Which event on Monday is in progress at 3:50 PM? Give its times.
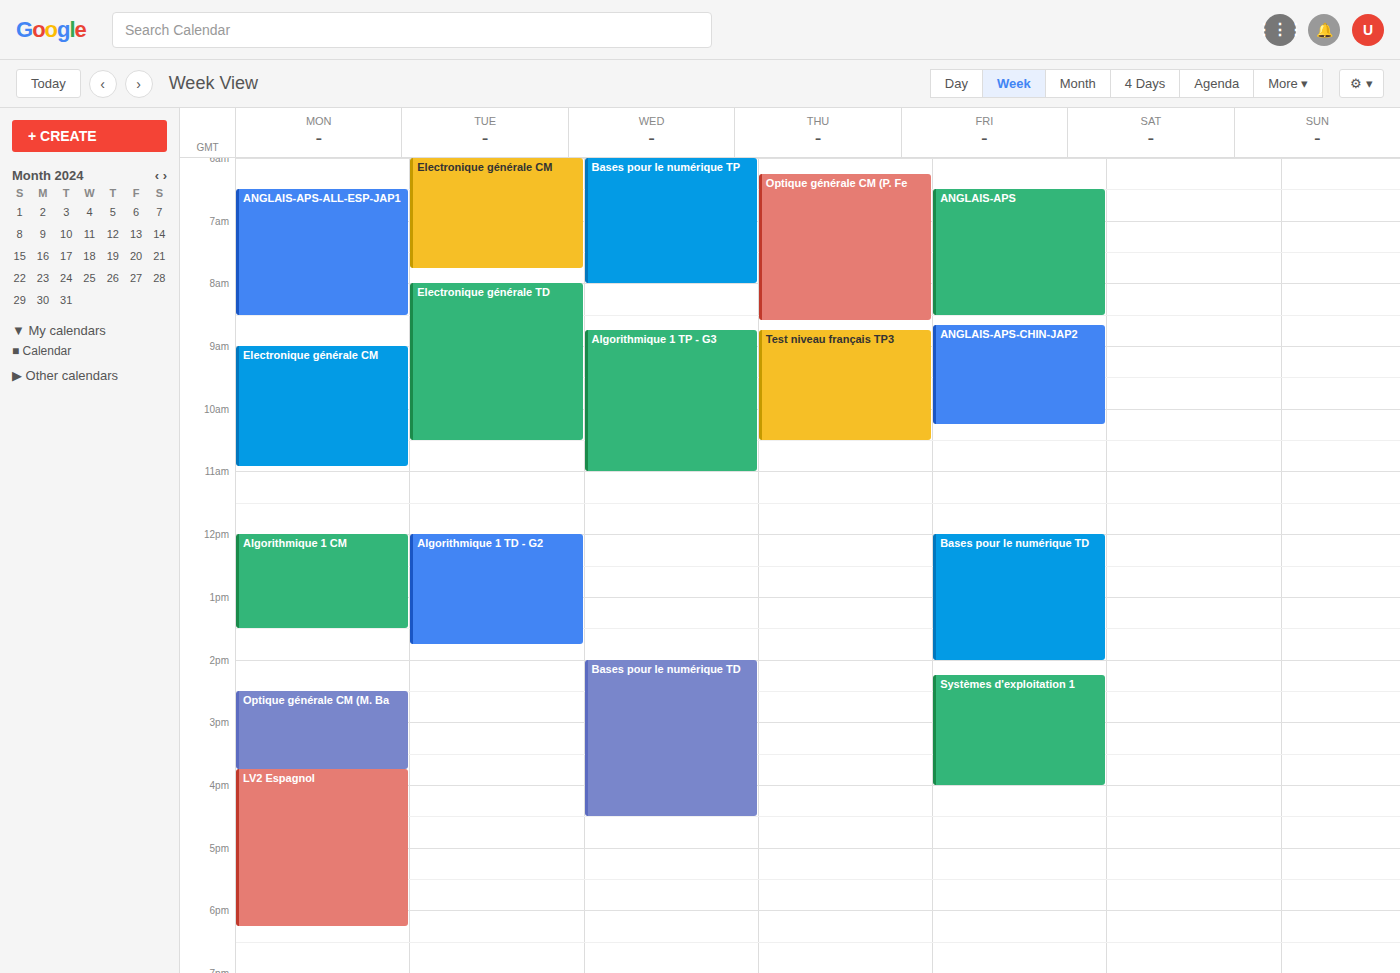
"LV2 Espagnol", 3:45 PM to 6:15 PM